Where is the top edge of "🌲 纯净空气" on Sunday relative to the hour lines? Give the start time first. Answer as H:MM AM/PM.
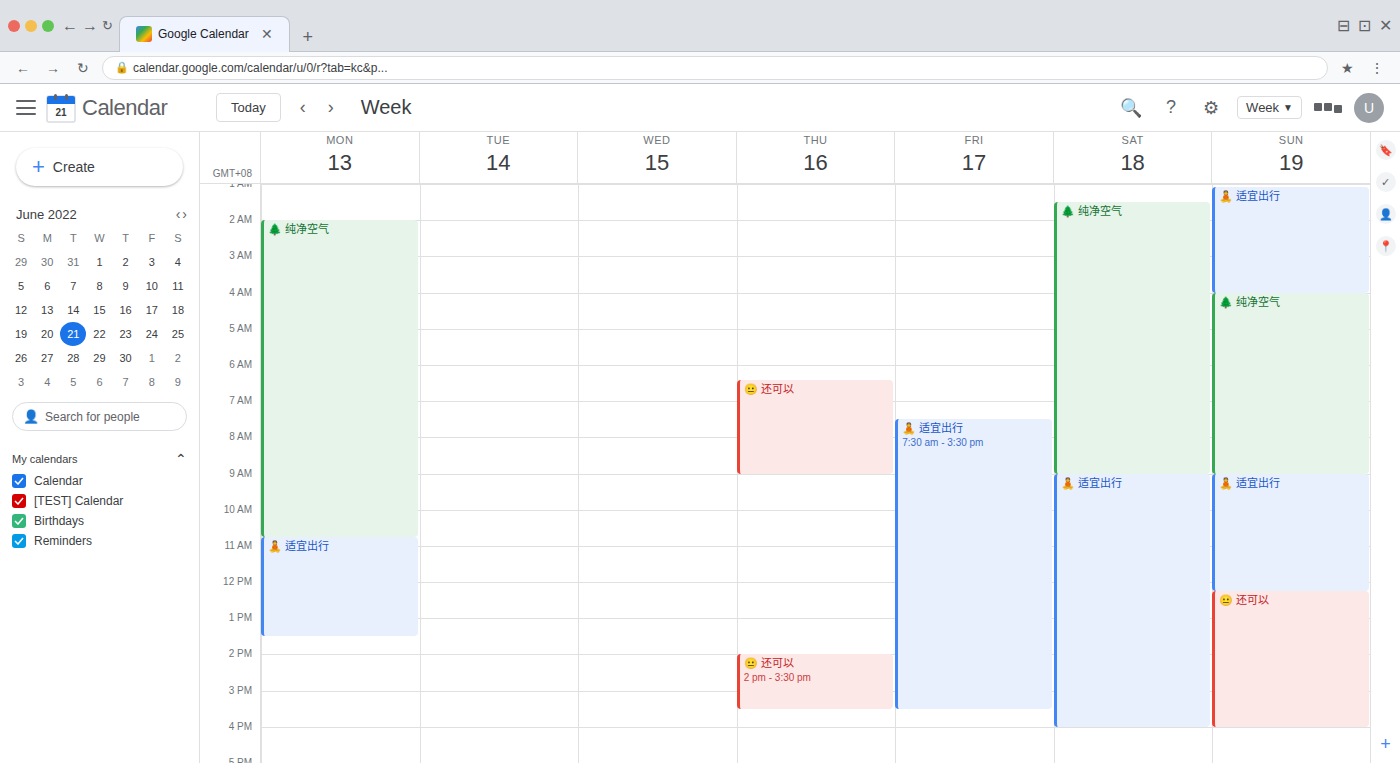
4:00 AM -- exactly on the 4 AM line.